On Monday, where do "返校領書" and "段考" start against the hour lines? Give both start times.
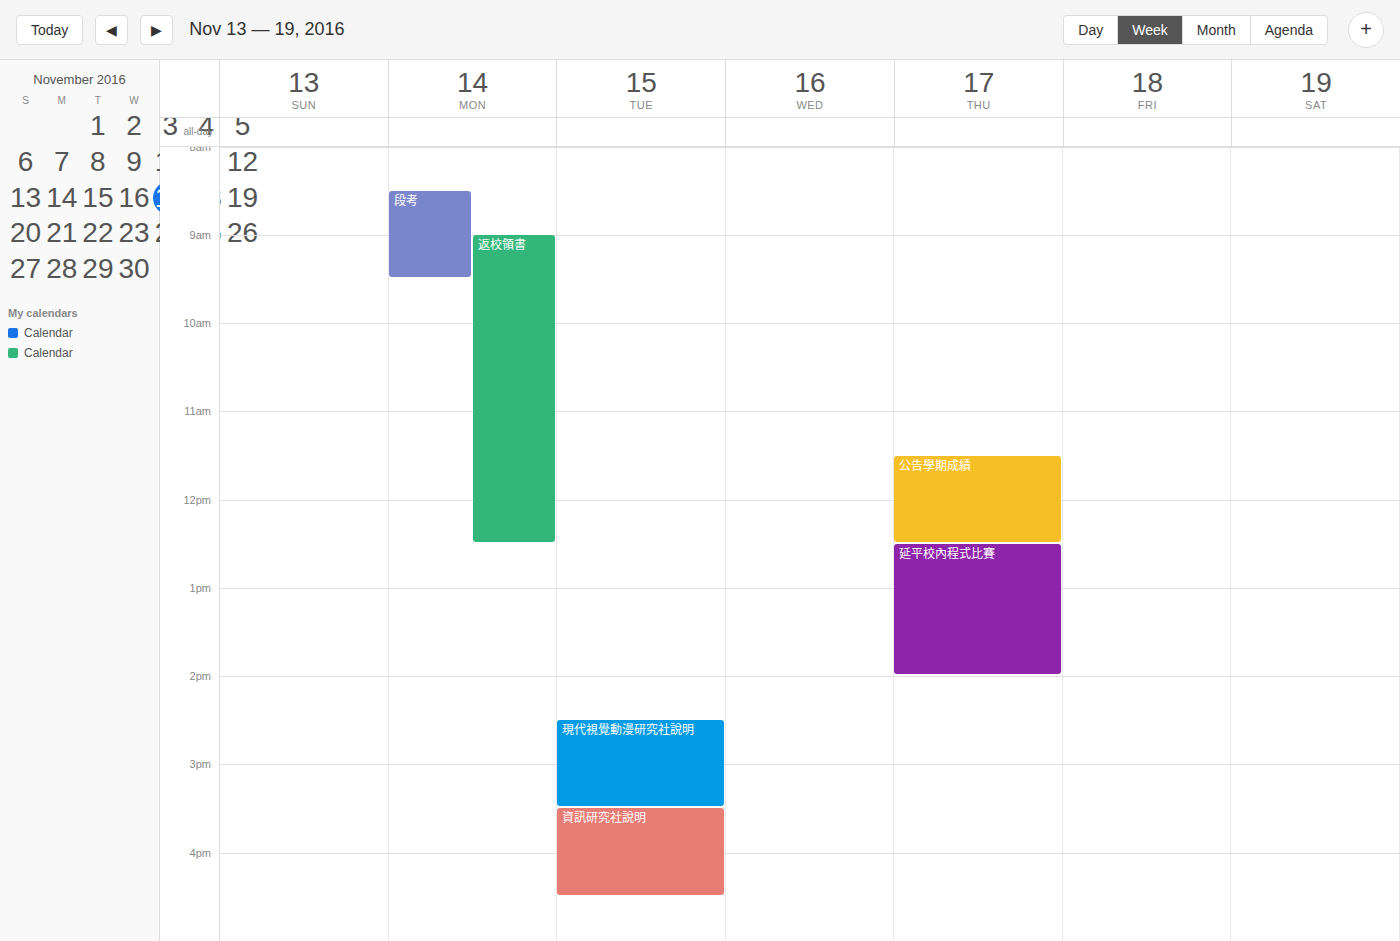
"返校領書": 9:00 AM, exactly on the 9 AM line. "段考": 8:30 AM, halfway between the 8 AM and 9 AM lines.